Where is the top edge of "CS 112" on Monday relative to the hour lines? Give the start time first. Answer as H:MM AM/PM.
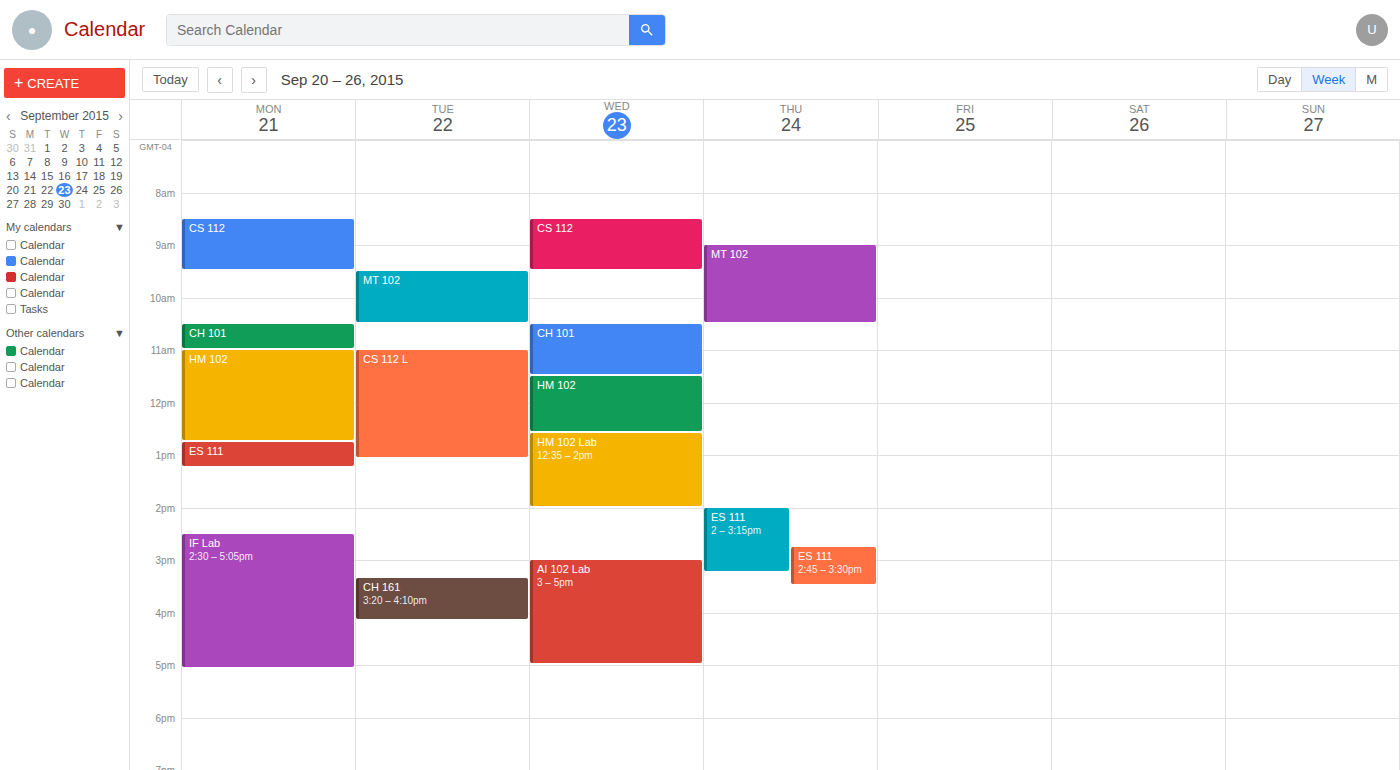
8:30 AM -- halfway between the 8 AM and 9 AM lines.